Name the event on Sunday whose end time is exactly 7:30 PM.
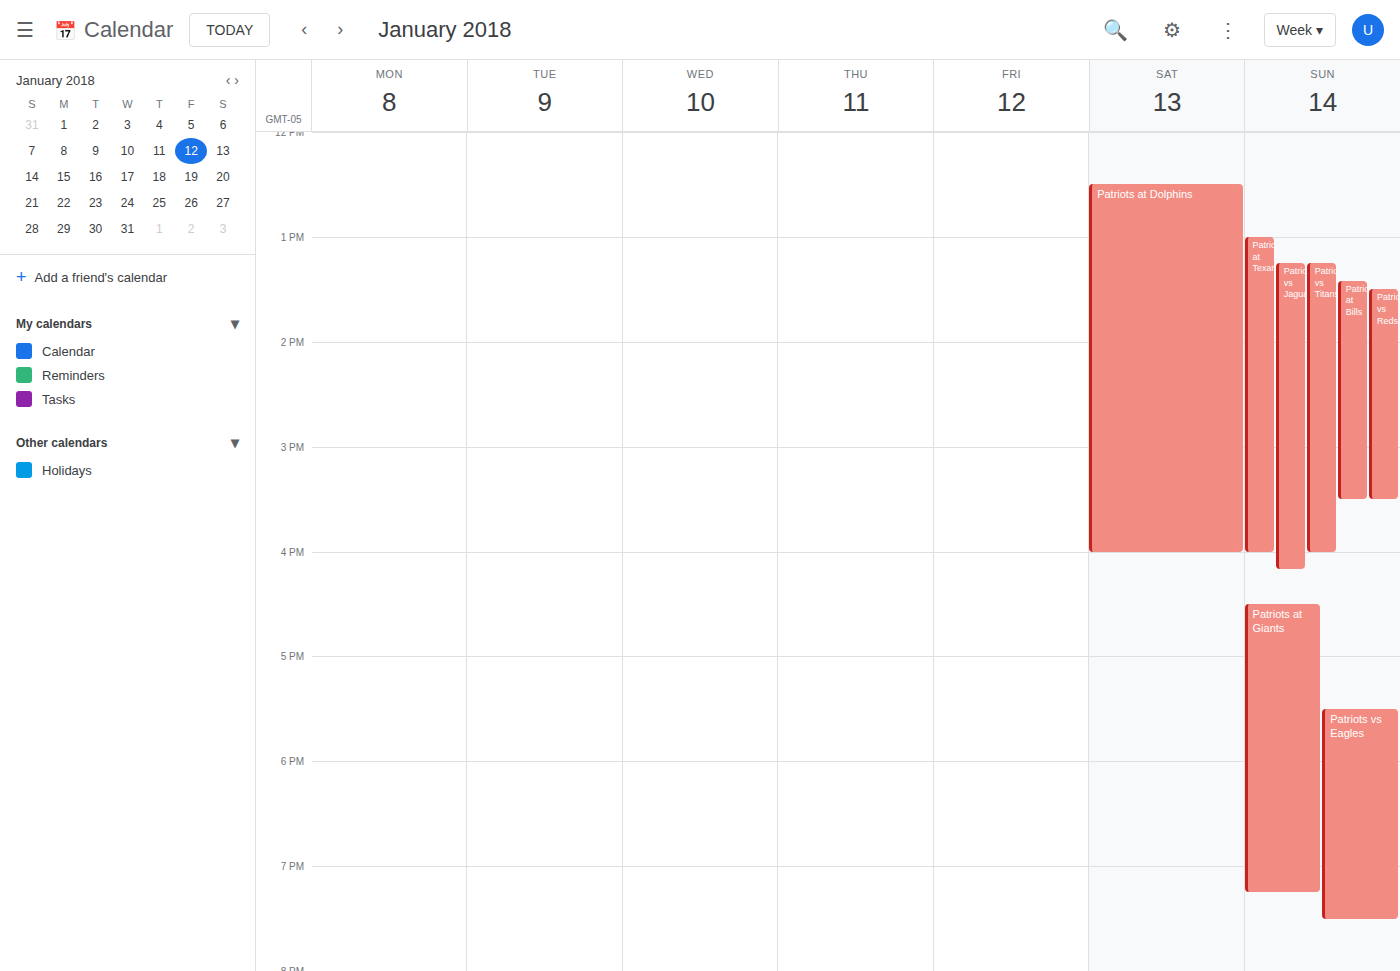
"Patriots vs Eagles"